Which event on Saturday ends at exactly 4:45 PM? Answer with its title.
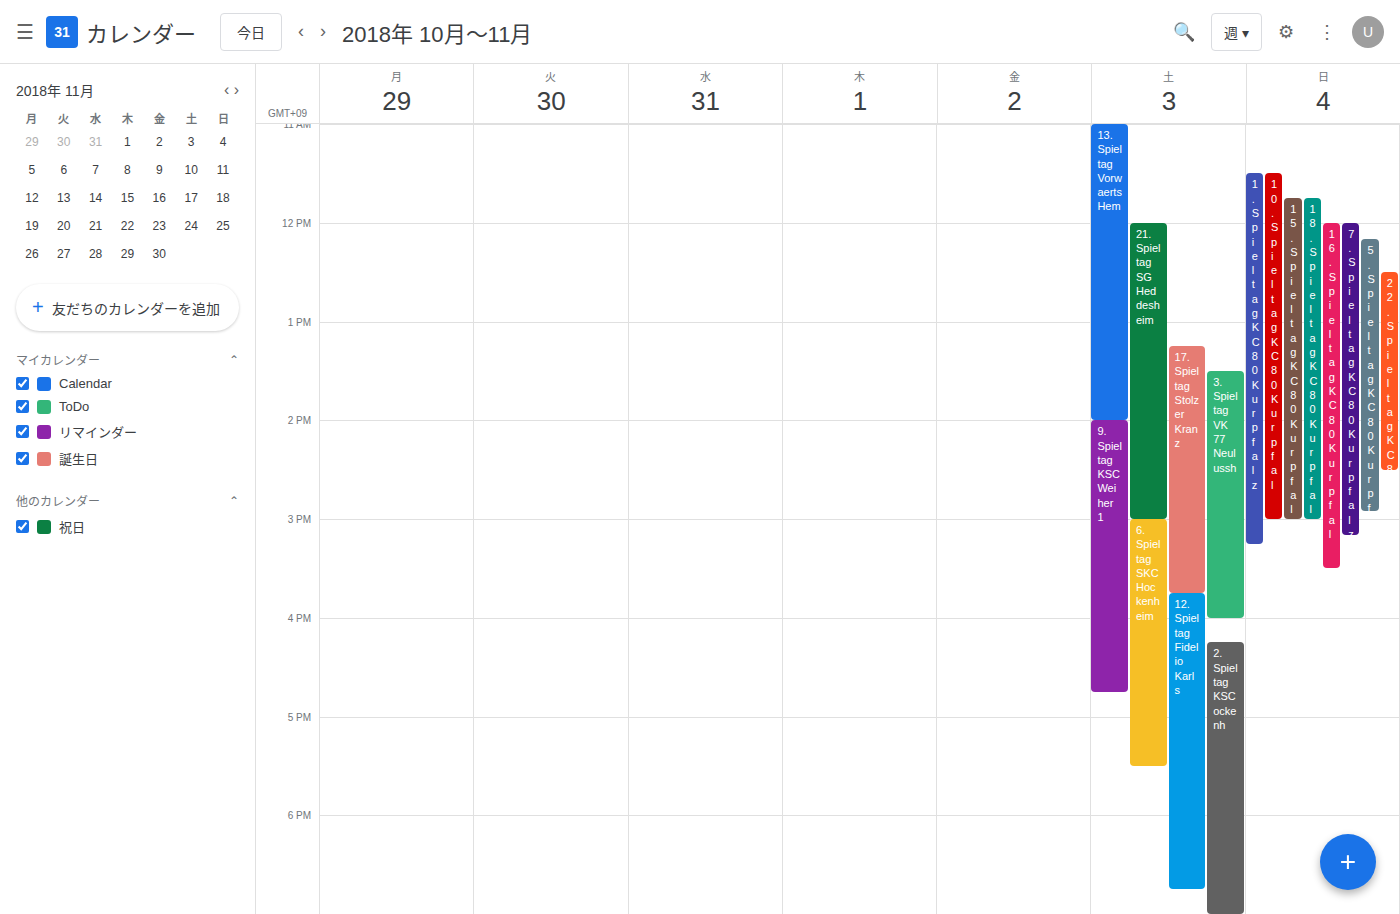
"9. Spieltag KSC Weiher 1"